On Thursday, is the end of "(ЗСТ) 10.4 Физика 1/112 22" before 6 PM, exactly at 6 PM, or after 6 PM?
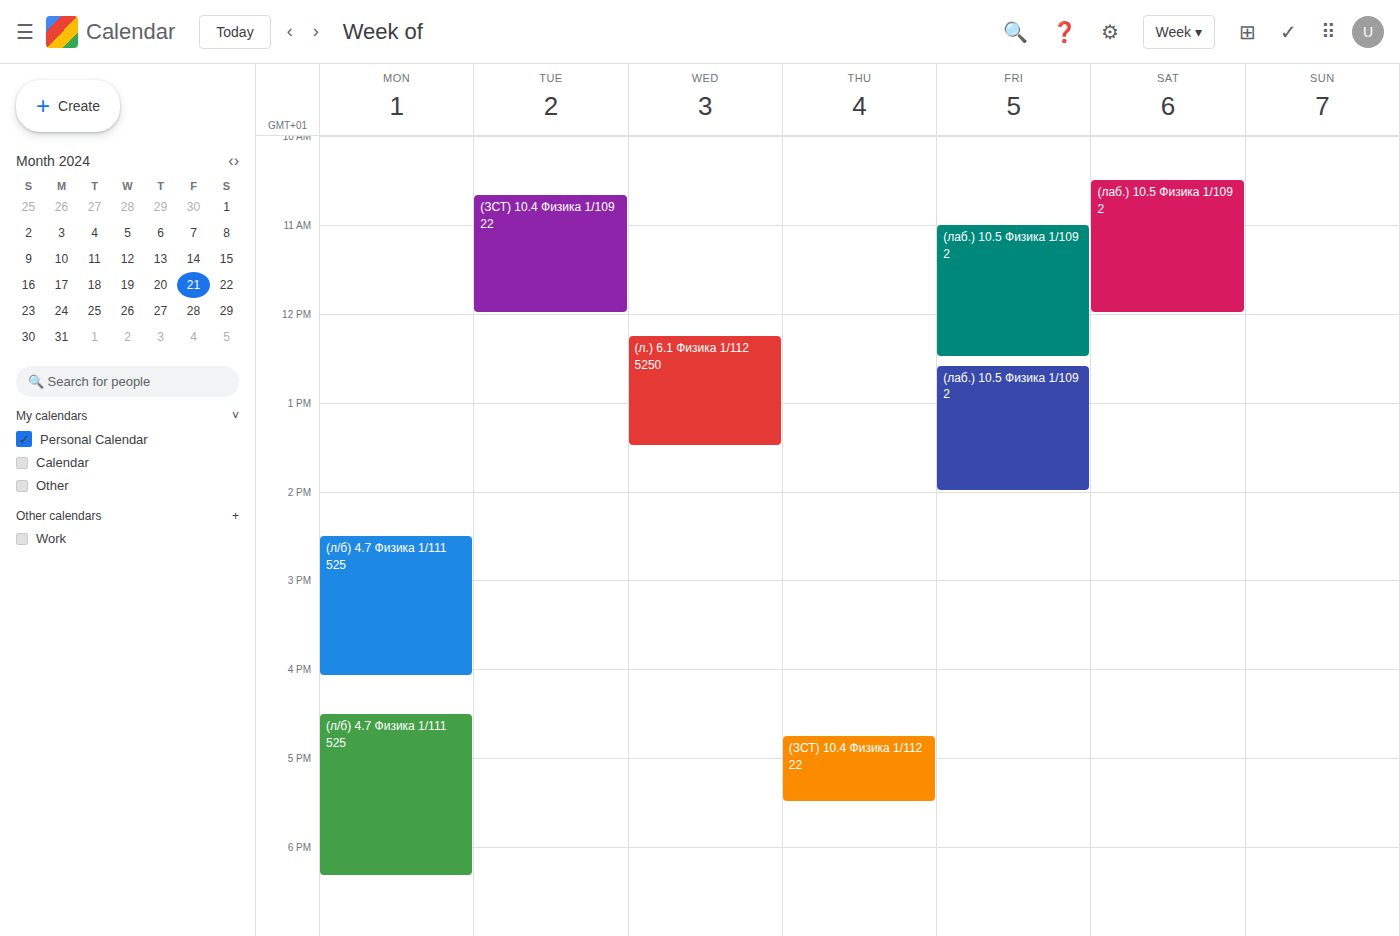
5:30 PM -- before 6 PM, 30 minutes above the 6 PM line.